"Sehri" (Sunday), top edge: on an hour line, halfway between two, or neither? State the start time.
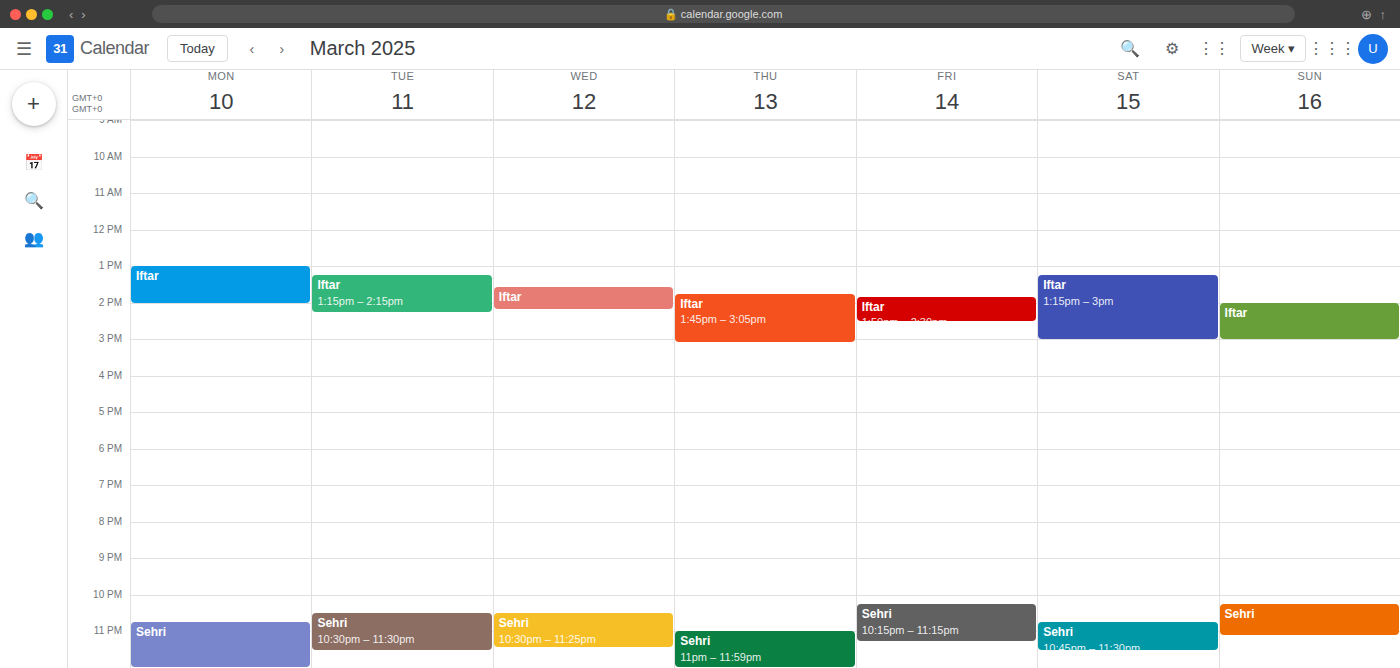
10:15 PM -- neither: a quarter of the way from the 10 PM line to the 11 PM line.